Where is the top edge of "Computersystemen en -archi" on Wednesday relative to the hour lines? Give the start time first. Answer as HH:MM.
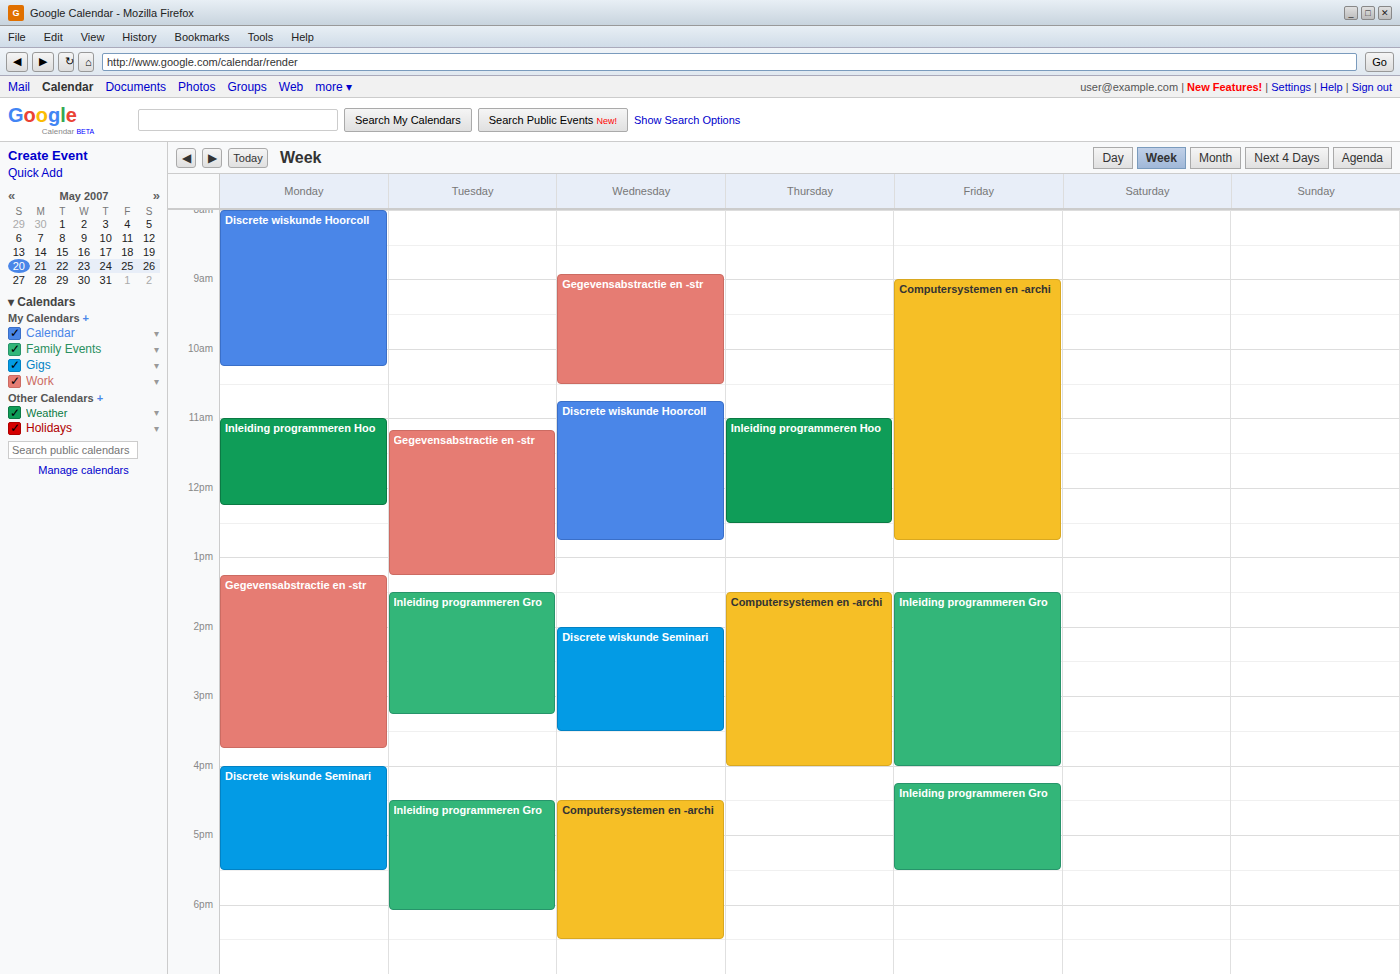
16:30 -- halfway between the 16:00 and 17:00 lines.